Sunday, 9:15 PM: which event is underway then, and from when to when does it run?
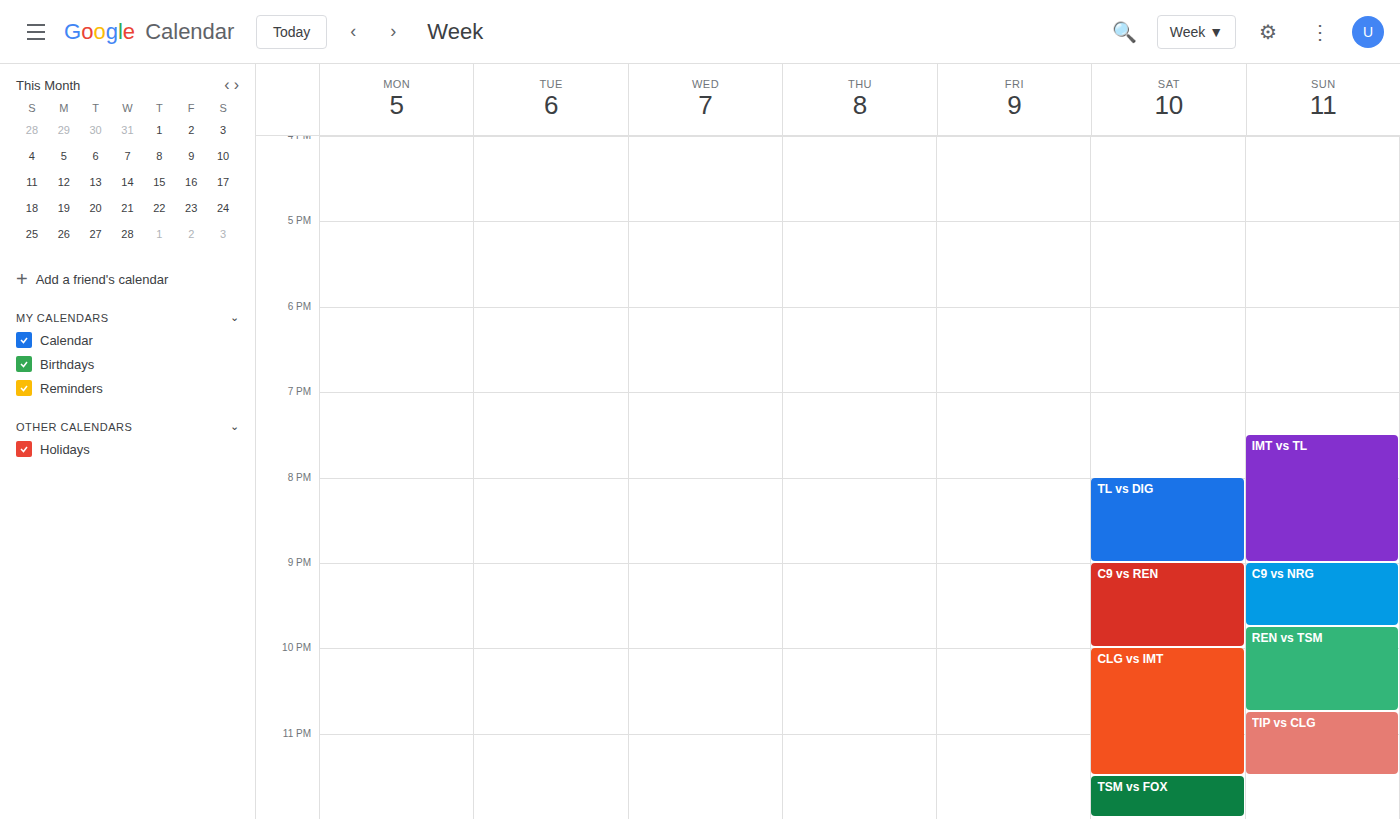
"C9 vs NRG", 9:00 PM to 9:45 PM